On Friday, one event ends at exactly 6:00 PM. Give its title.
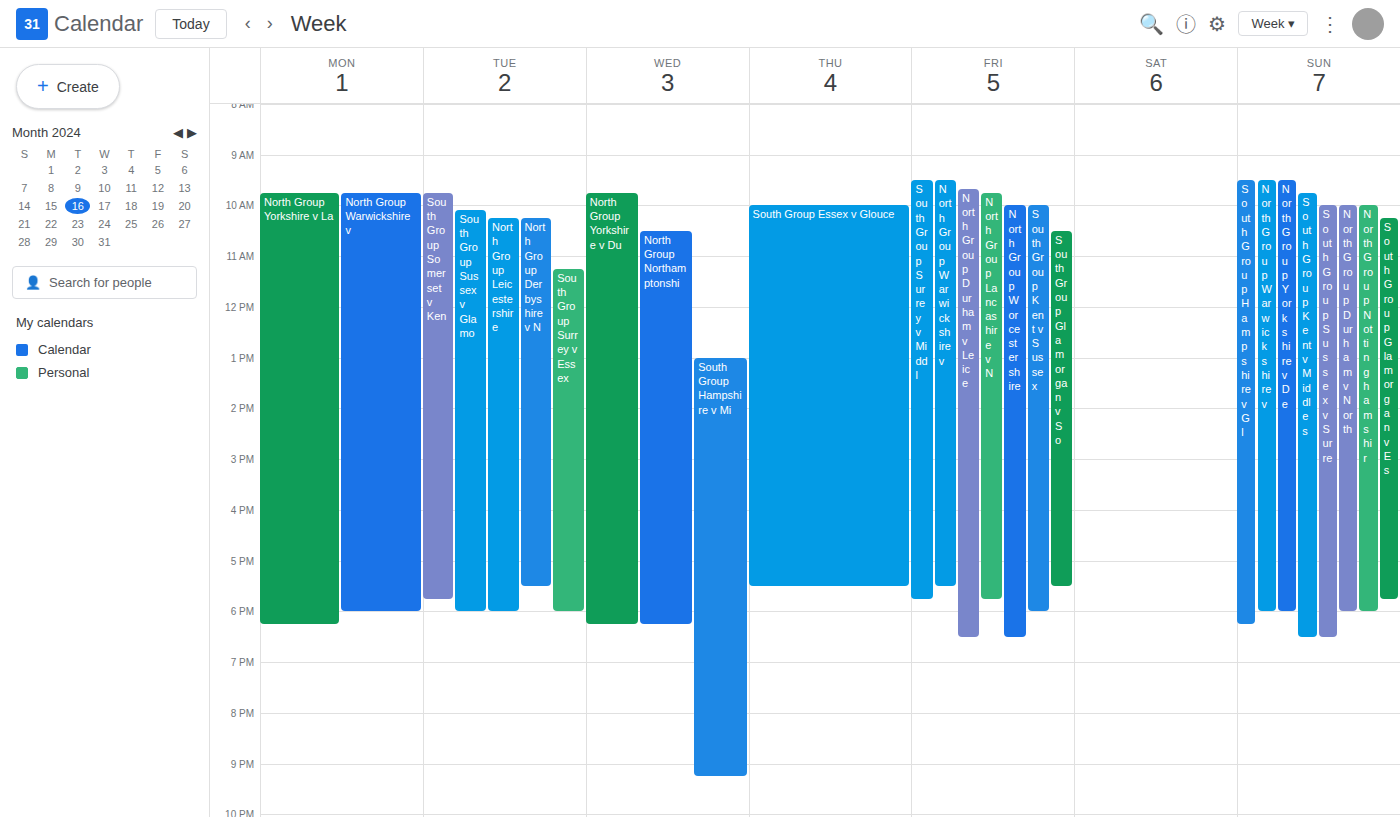
"South Group Kent v Sussex"